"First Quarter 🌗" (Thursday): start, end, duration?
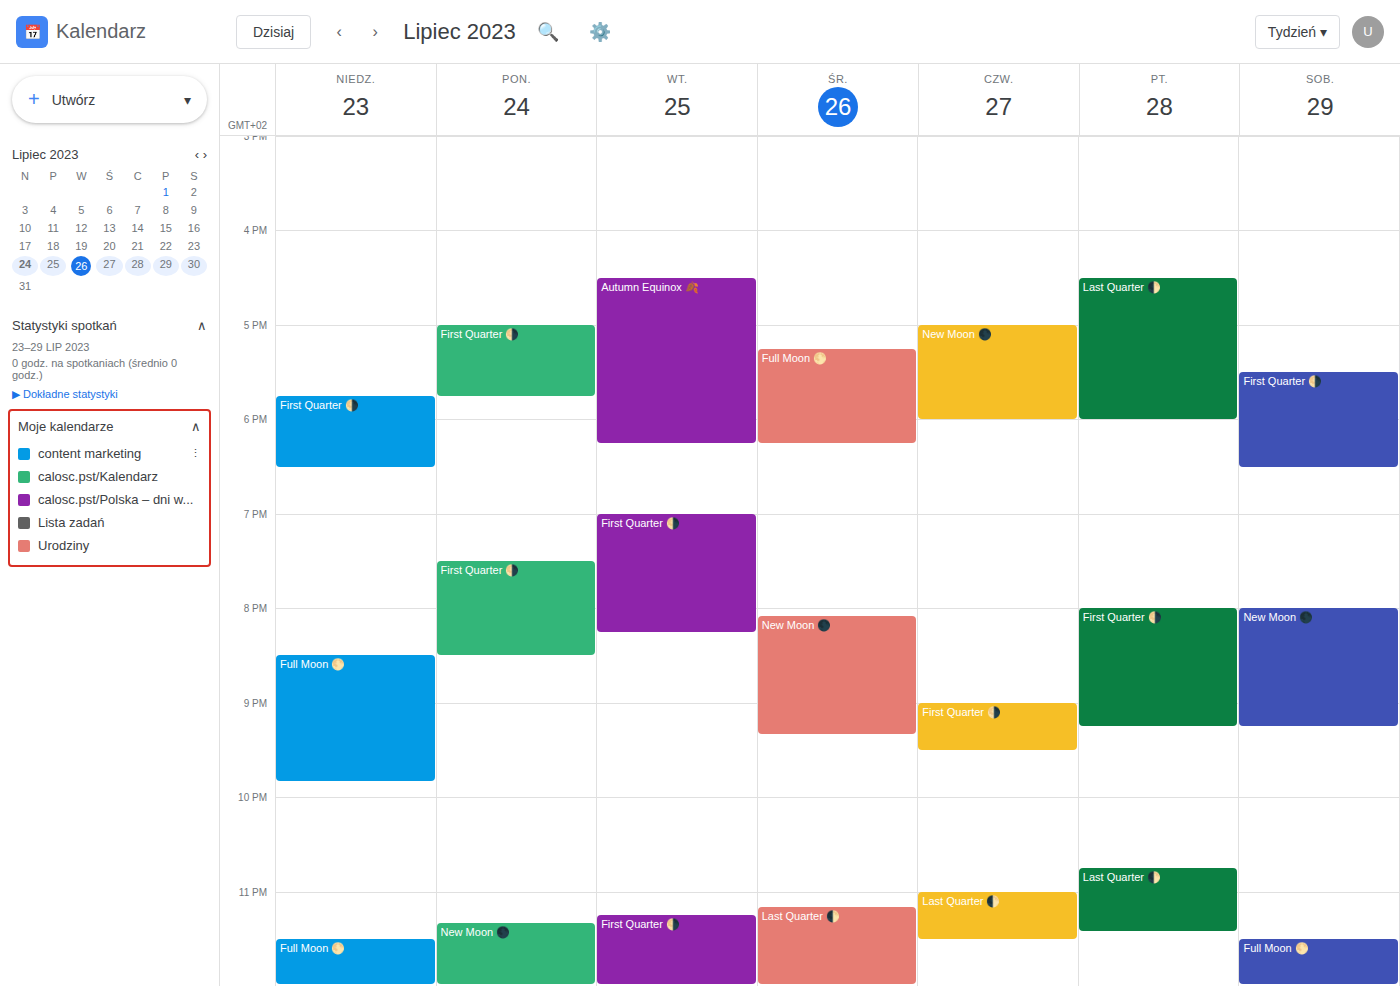
9:00 PM to 9:30 PM, 30 minutes